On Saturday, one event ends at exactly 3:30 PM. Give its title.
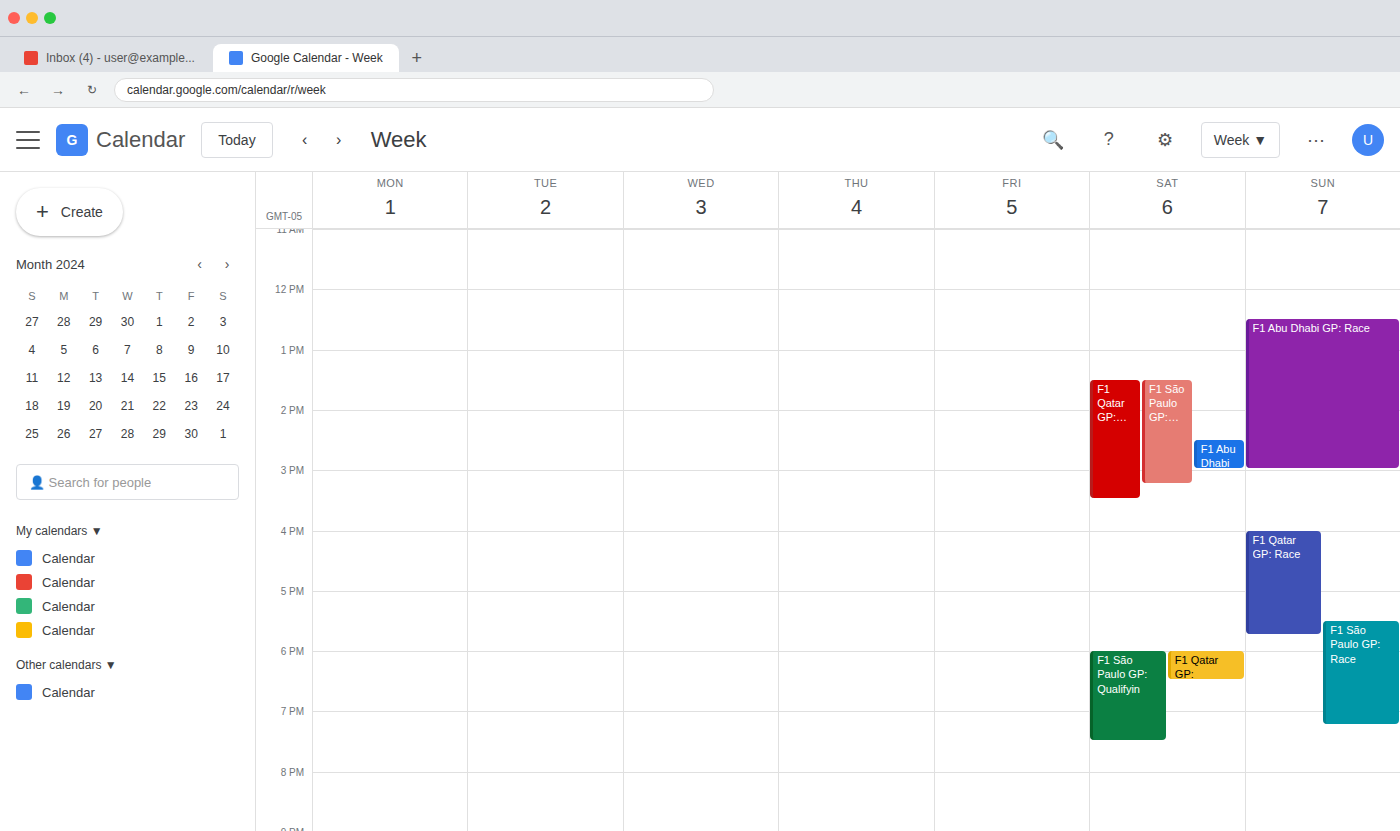
"F1 Qatar GP: Sprint Race"